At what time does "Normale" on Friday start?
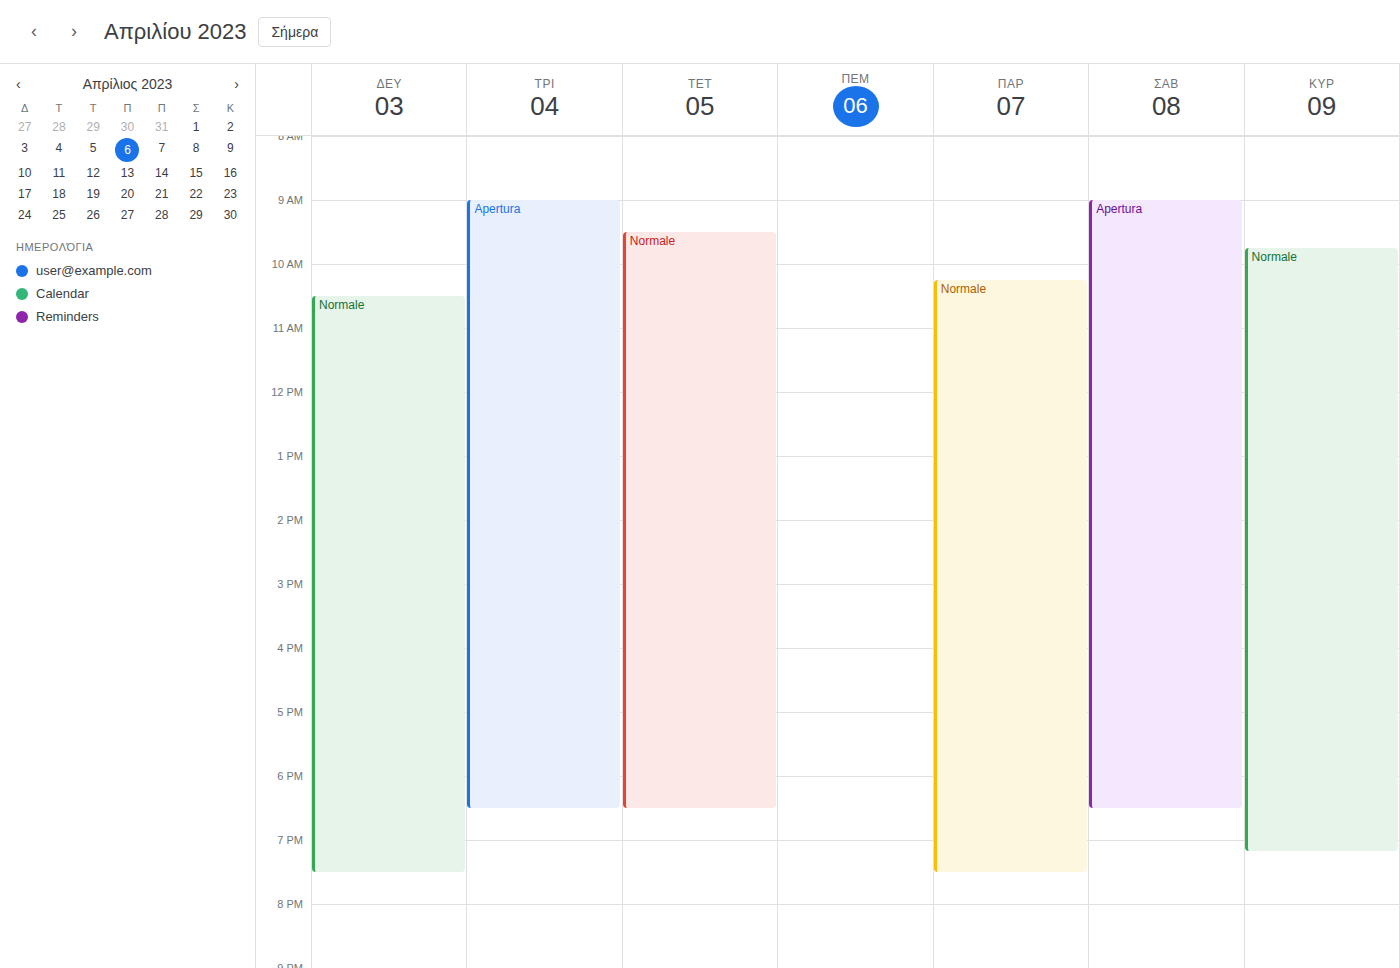
10:15 AM